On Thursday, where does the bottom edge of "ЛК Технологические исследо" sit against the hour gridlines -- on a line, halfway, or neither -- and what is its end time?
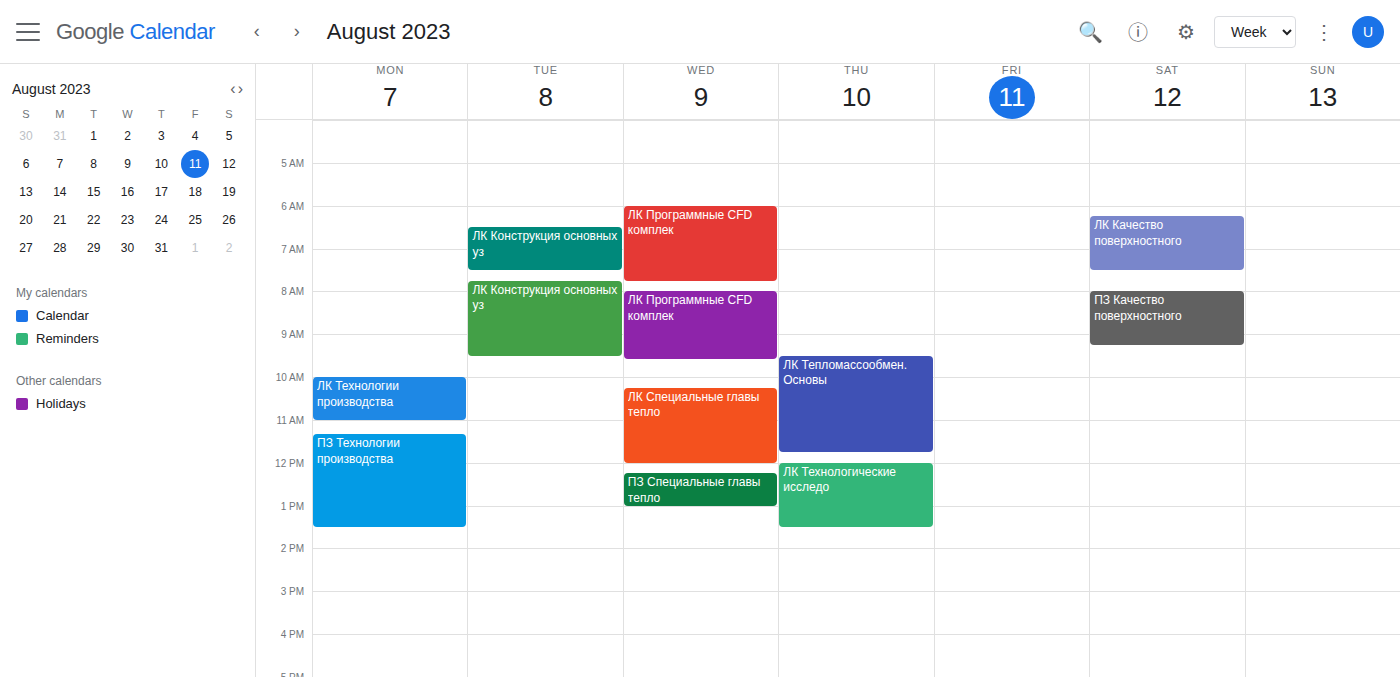
1:30 PM -- halfway between the 1 PM and 2 PM lines.